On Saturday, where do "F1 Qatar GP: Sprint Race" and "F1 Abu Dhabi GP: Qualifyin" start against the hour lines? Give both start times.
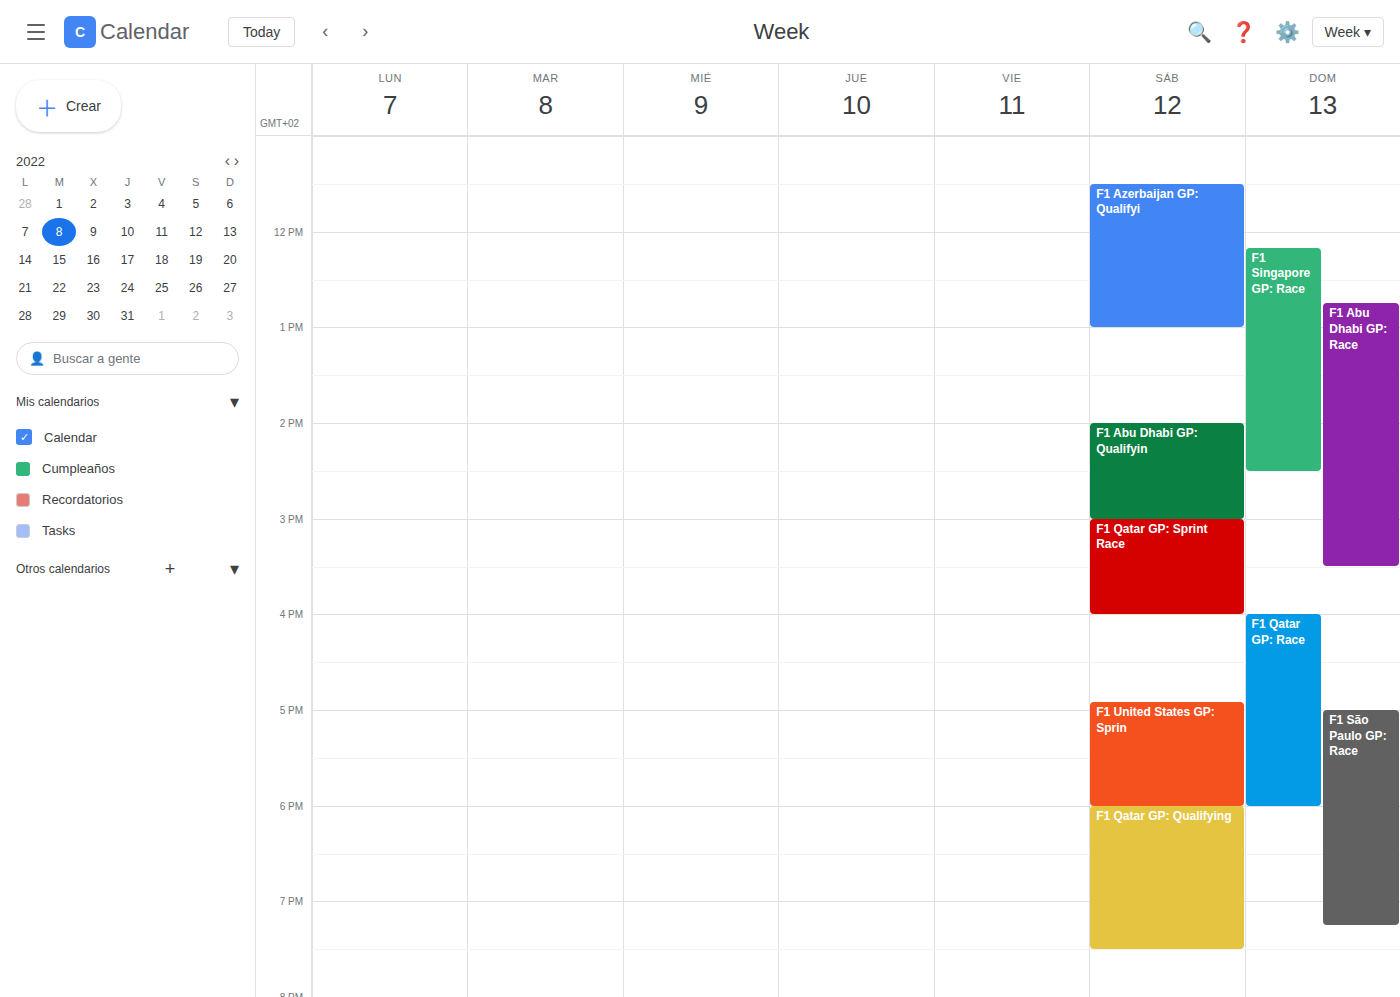
"F1 Qatar GP: Sprint Race": 3:00 PM, exactly on the 3 PM line. "F1 Abu Dhabi GP: Qualifyin": 2:00 PM, exactly on the 2 PM line.